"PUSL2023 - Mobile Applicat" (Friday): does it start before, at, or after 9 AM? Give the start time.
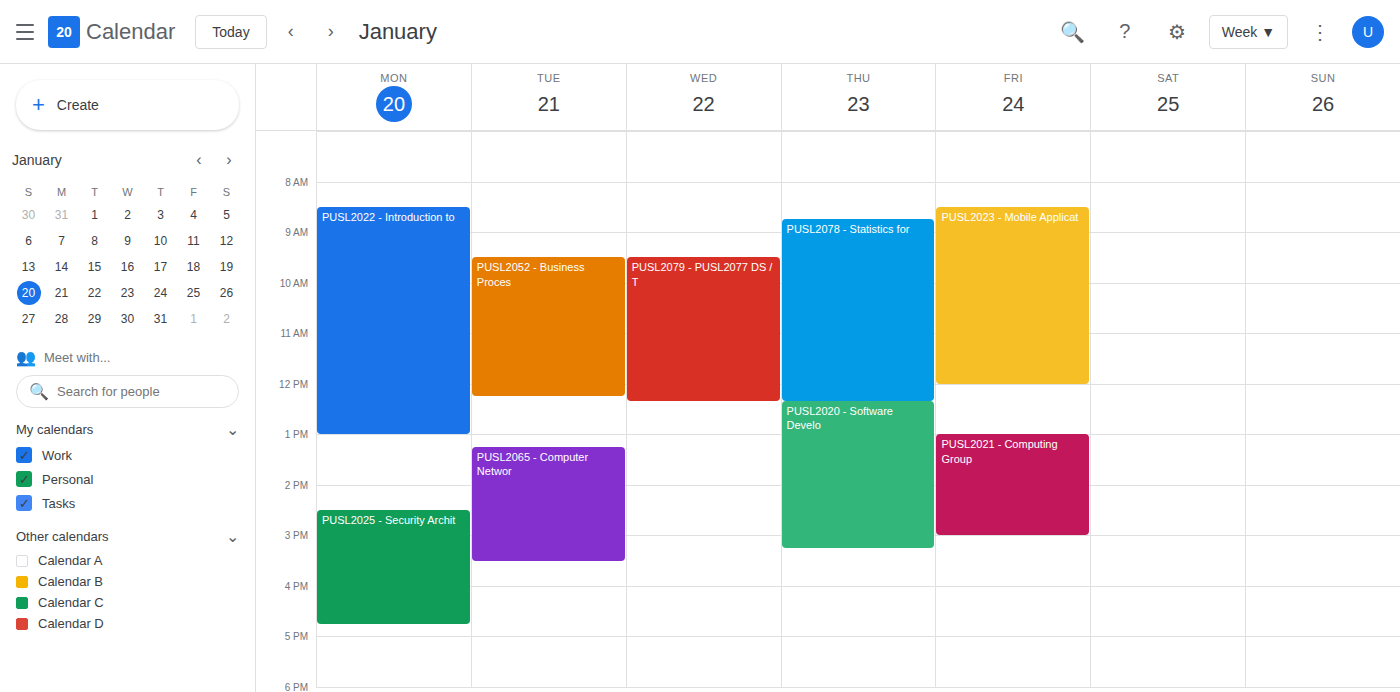
8:30 AM -- before 9 AM, 30 minutes above the 9 AM line.